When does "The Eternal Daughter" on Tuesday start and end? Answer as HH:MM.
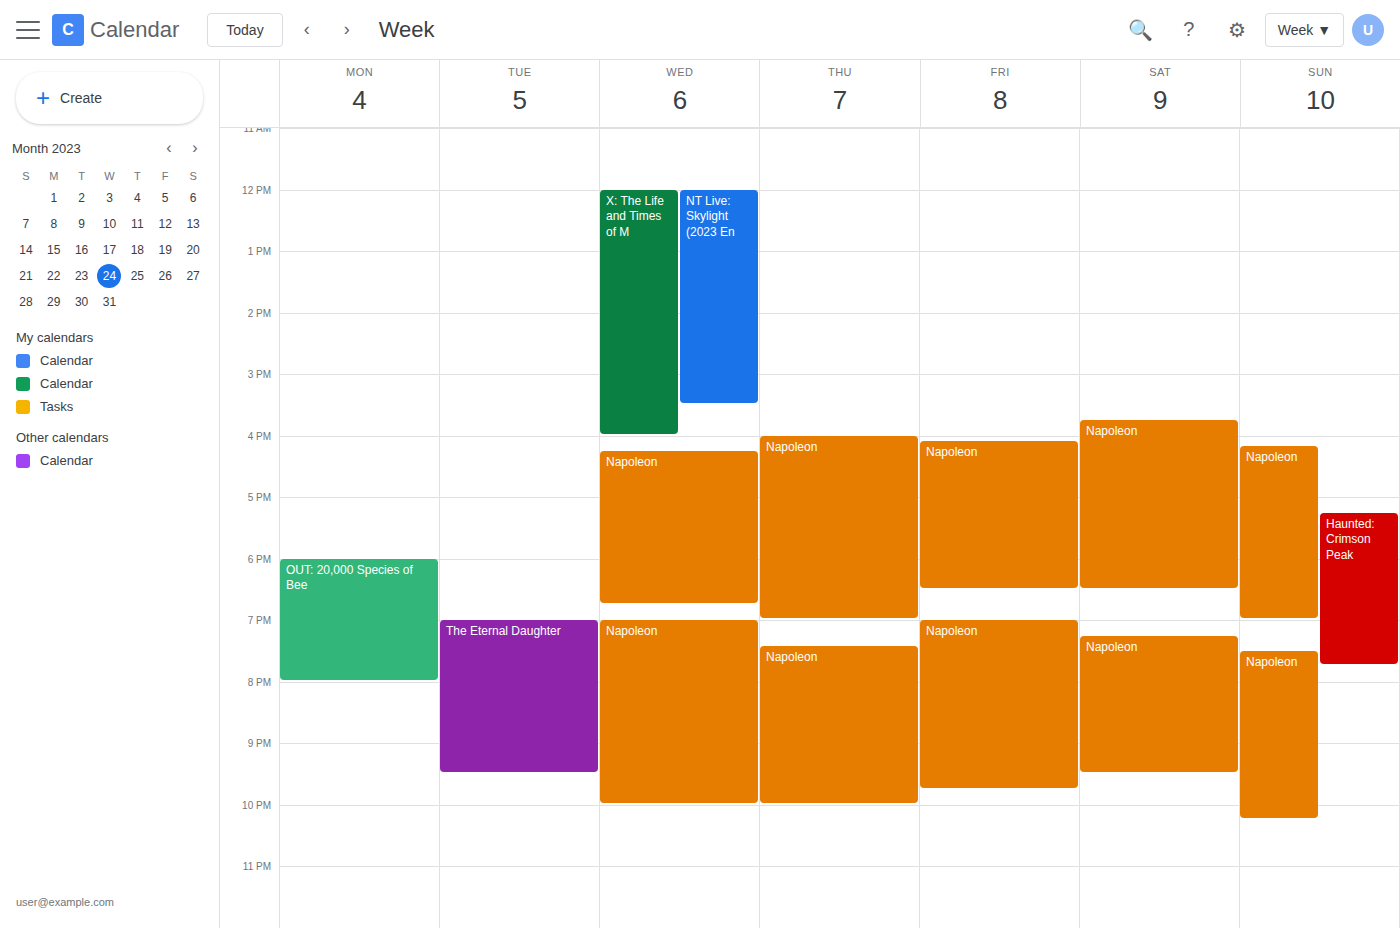
19:00 to 21:30